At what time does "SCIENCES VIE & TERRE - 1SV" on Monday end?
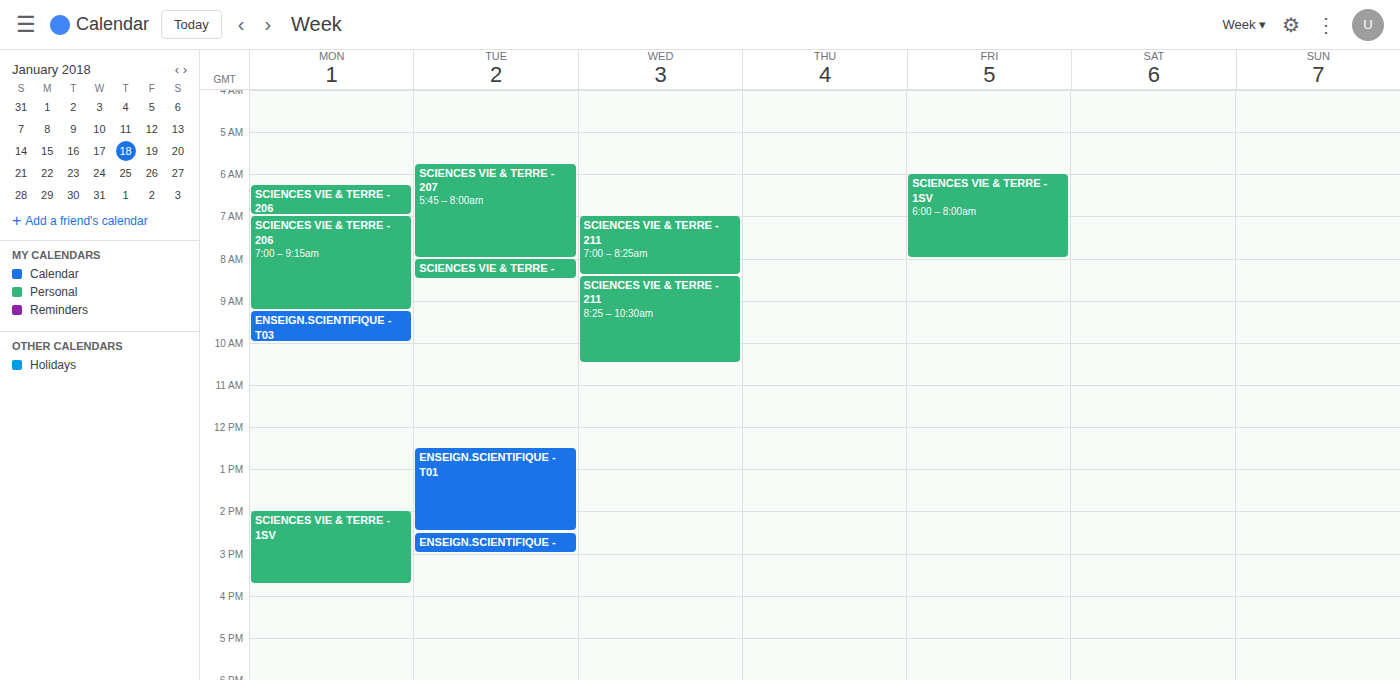
3:45 PM